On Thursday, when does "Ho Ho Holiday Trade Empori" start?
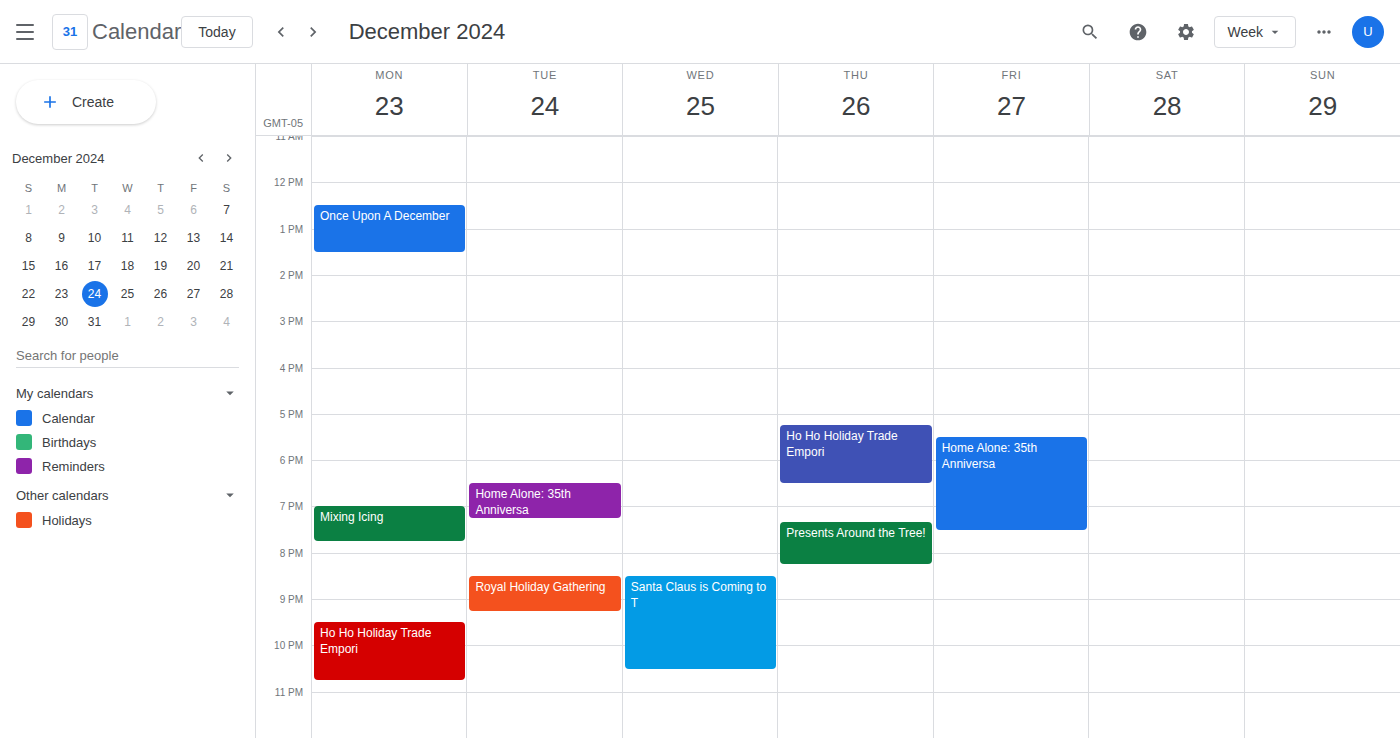
5:15 PM